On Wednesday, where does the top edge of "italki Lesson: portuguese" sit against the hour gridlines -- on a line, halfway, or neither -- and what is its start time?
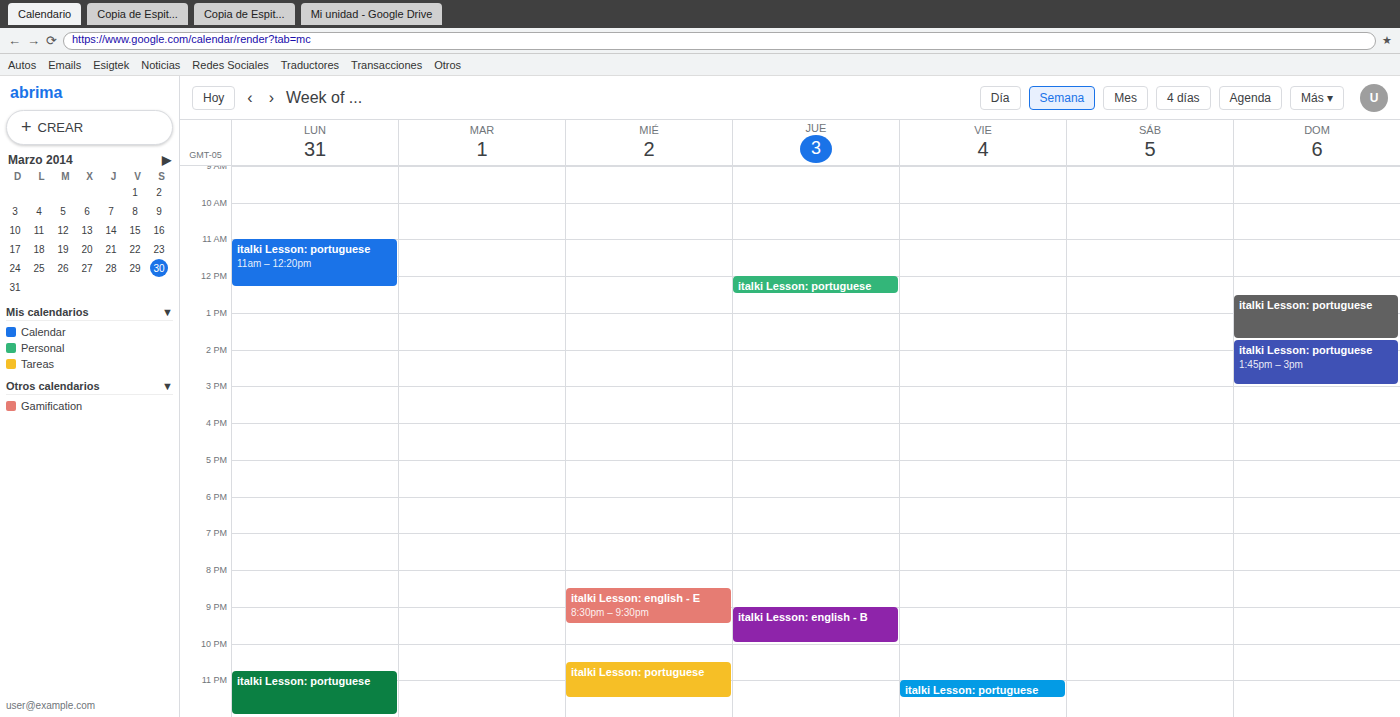
10:30 PM -- halfway between the 10 PM and 11 PM lines.